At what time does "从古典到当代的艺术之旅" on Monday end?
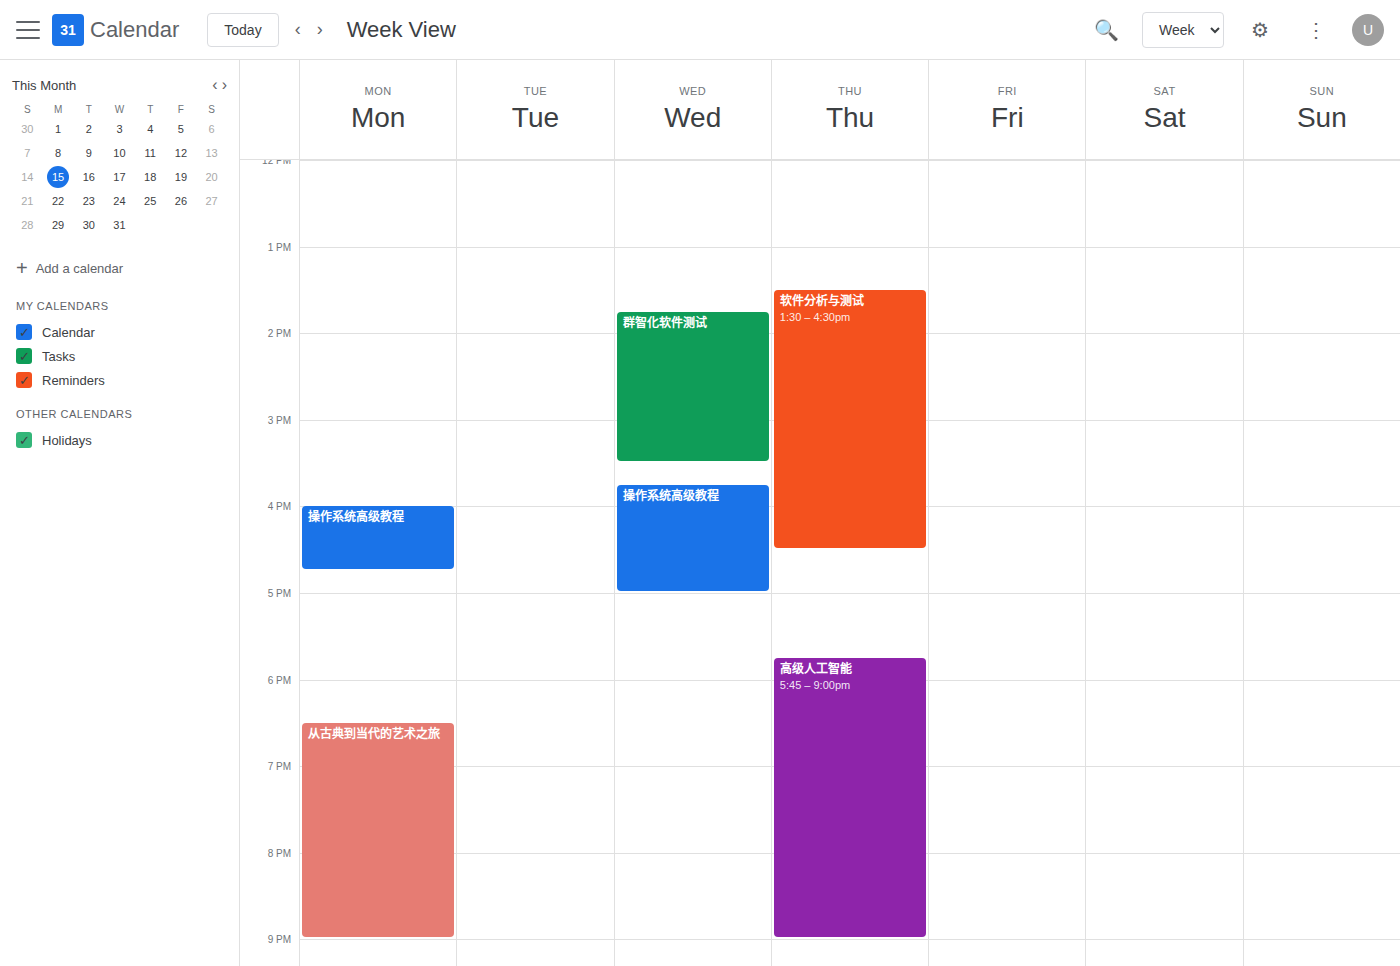
9:00 PM